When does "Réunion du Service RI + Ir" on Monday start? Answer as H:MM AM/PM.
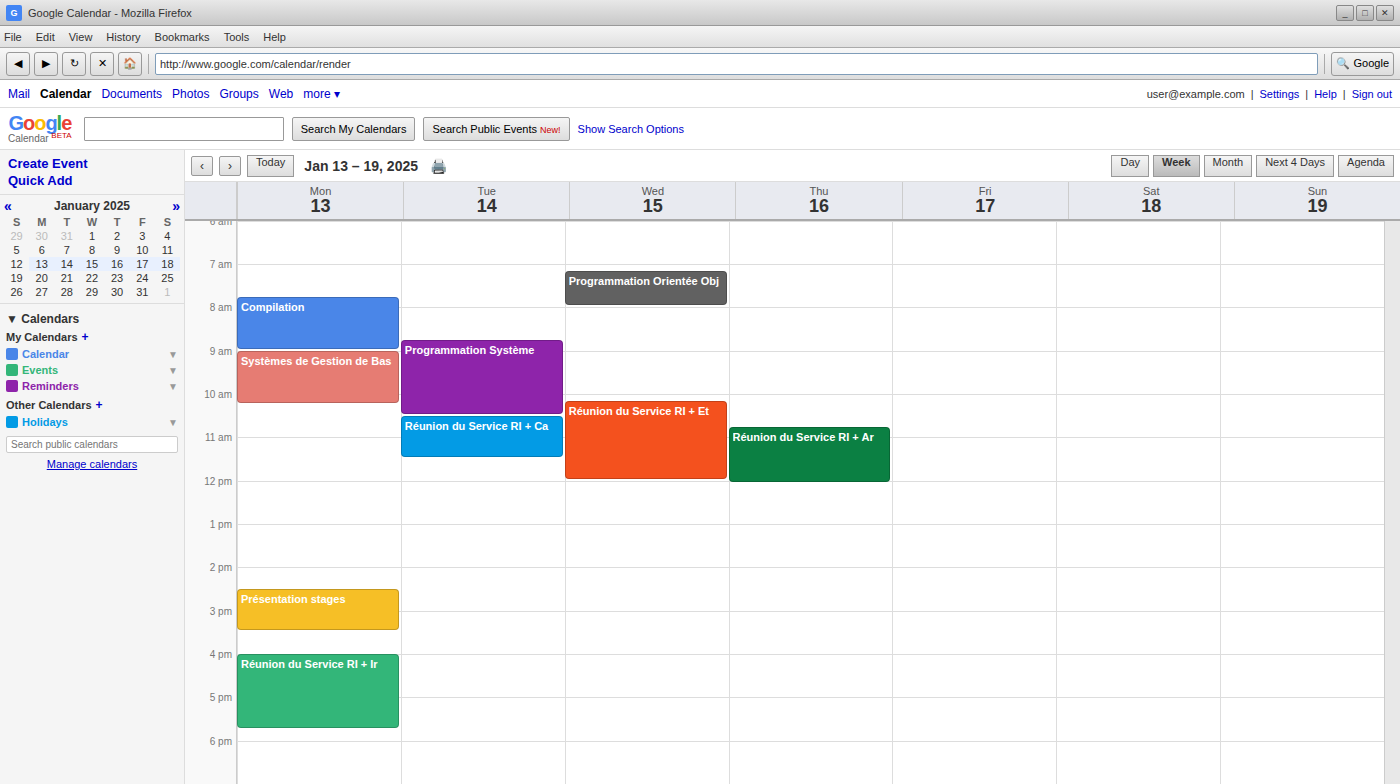
4:00 PM